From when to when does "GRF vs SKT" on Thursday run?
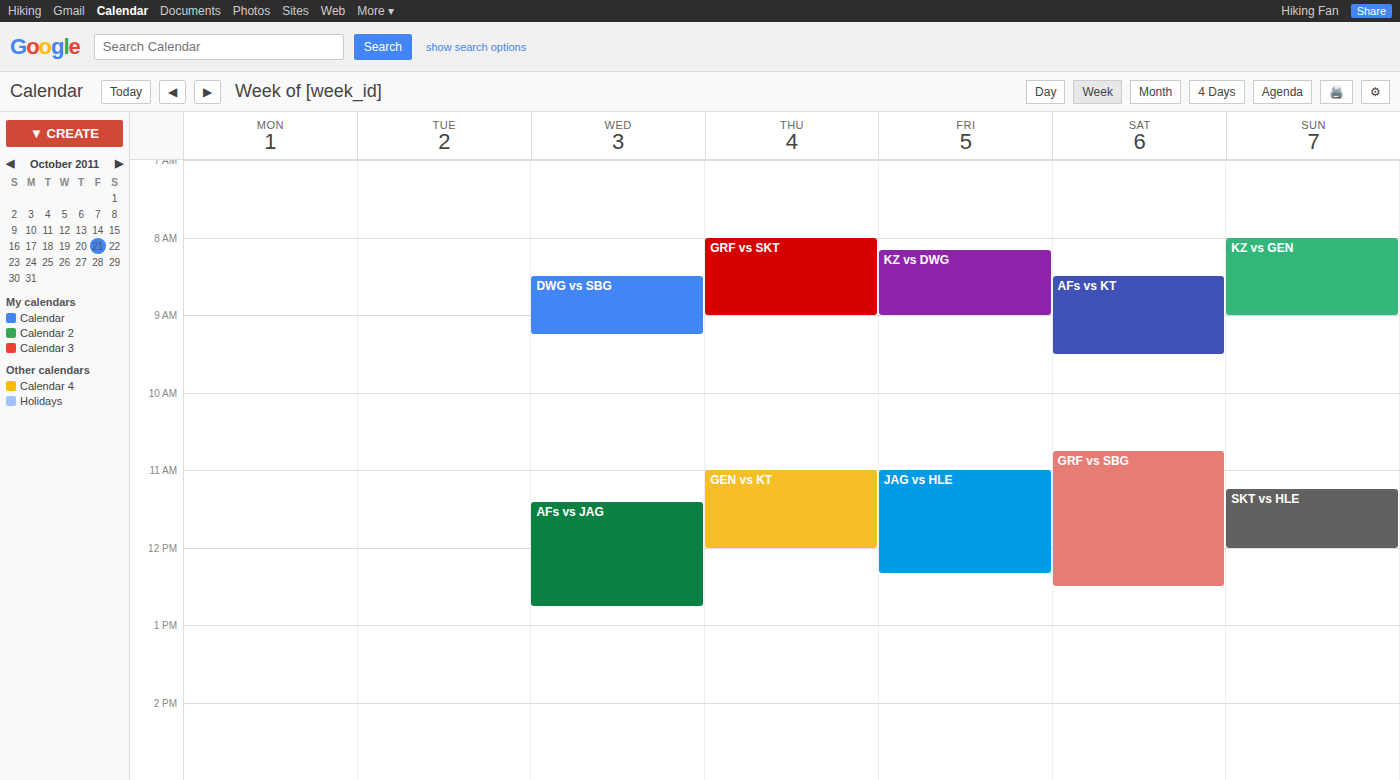
8:00 AM to 9:00 AM